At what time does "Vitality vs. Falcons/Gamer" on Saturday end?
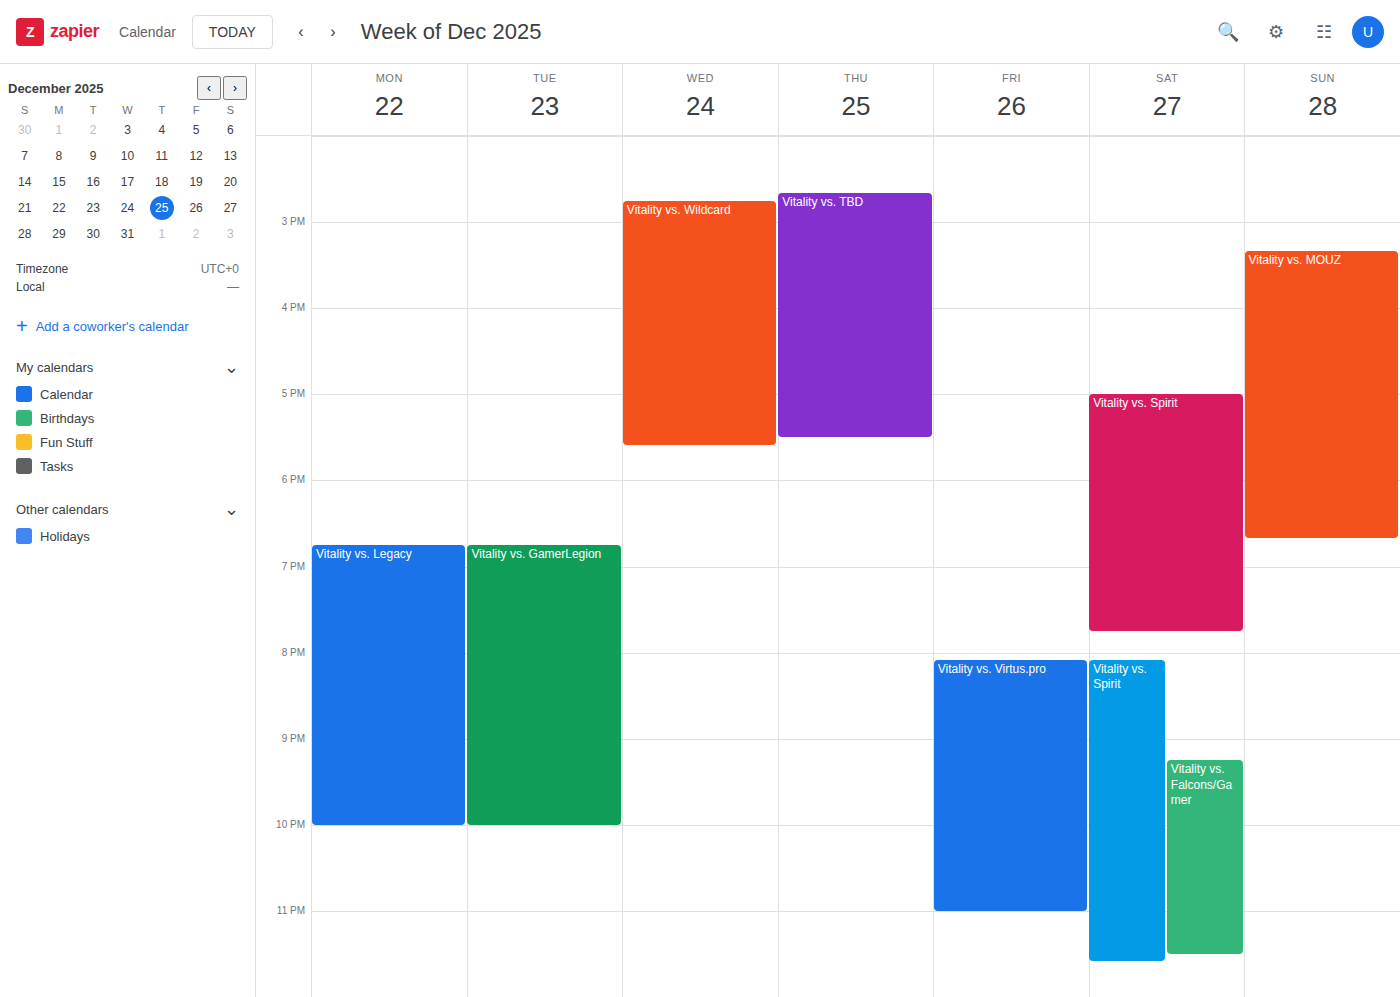
11:30 PM